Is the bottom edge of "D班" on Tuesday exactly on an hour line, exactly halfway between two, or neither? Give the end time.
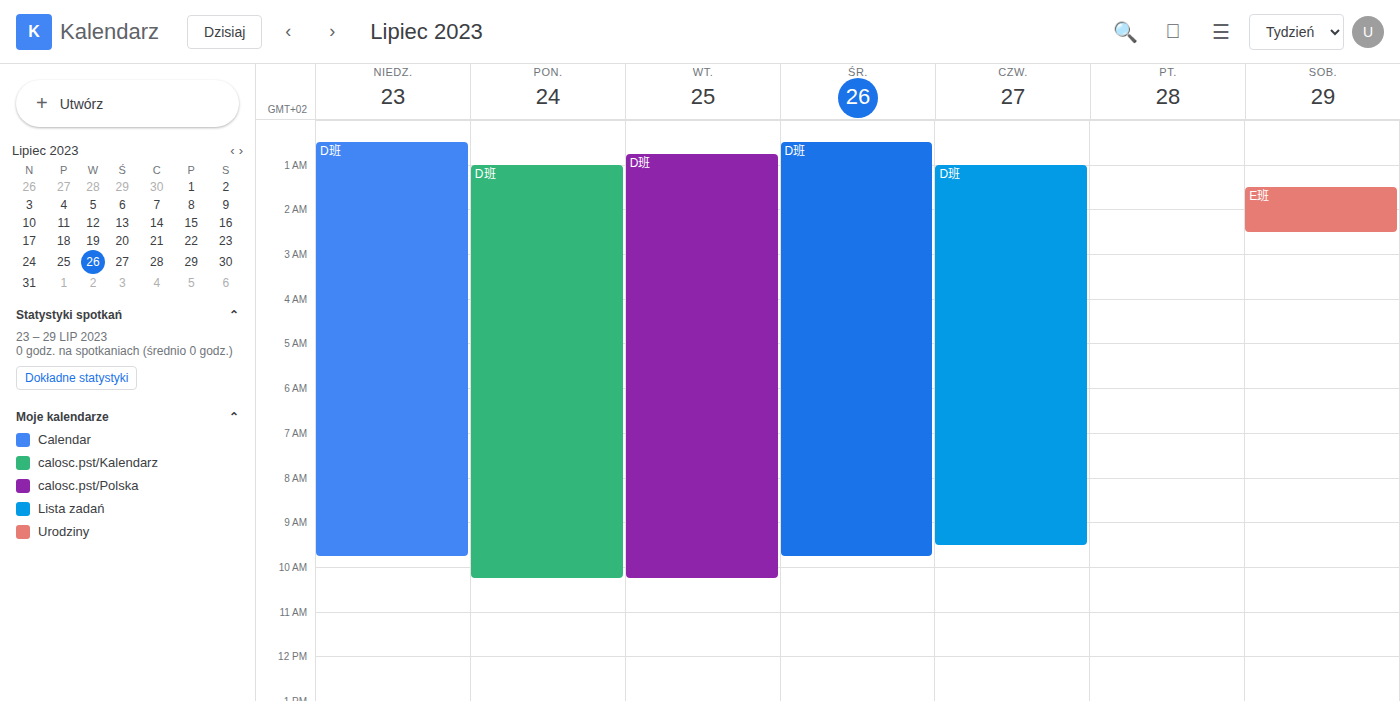
10:15 -- neither: a quarter of the way from the 10:00 line to the 11:00 line.